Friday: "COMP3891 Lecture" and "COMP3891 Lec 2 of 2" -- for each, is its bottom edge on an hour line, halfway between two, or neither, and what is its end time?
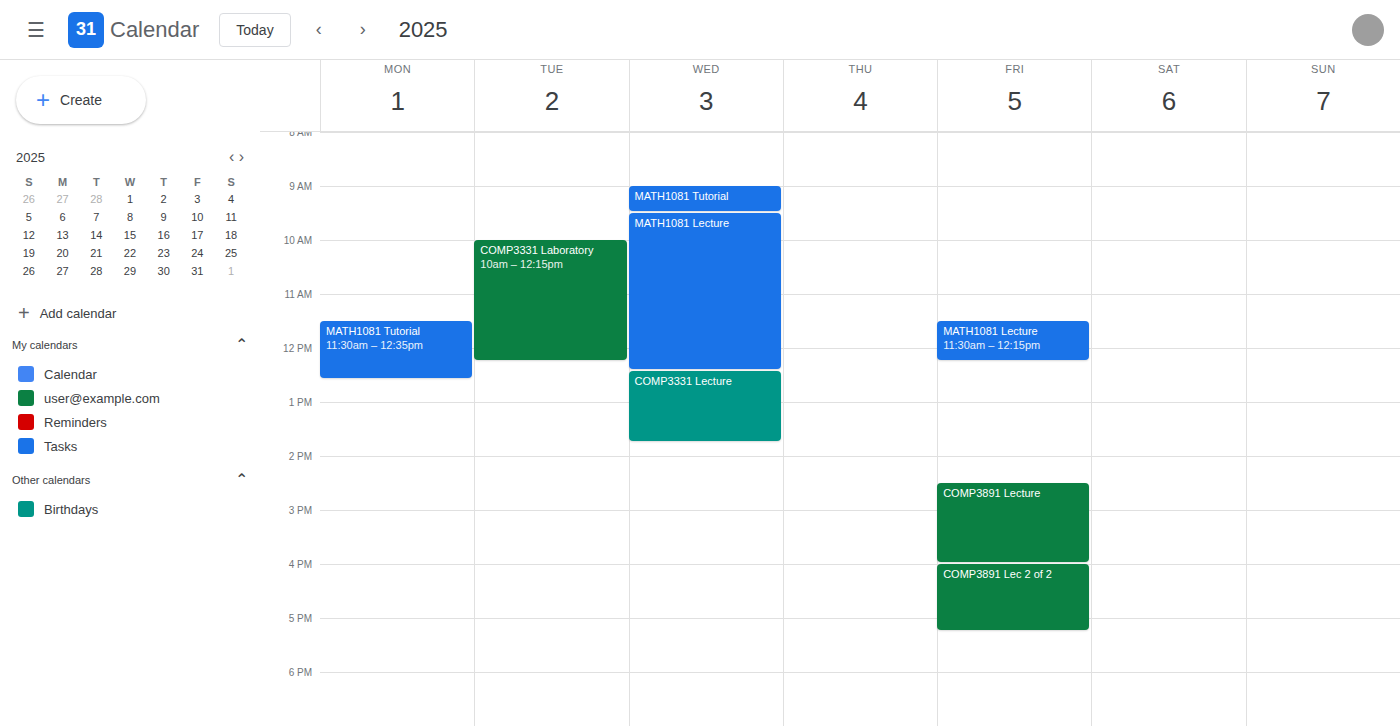
"COMP3891 Lecture": 4:00 PM, exactly on the 4 PM line. "COMP3891 Lec 2 of 2": 5:15 PM, neither: a quarter of the way from the 5 PM line to the 6 PM line.